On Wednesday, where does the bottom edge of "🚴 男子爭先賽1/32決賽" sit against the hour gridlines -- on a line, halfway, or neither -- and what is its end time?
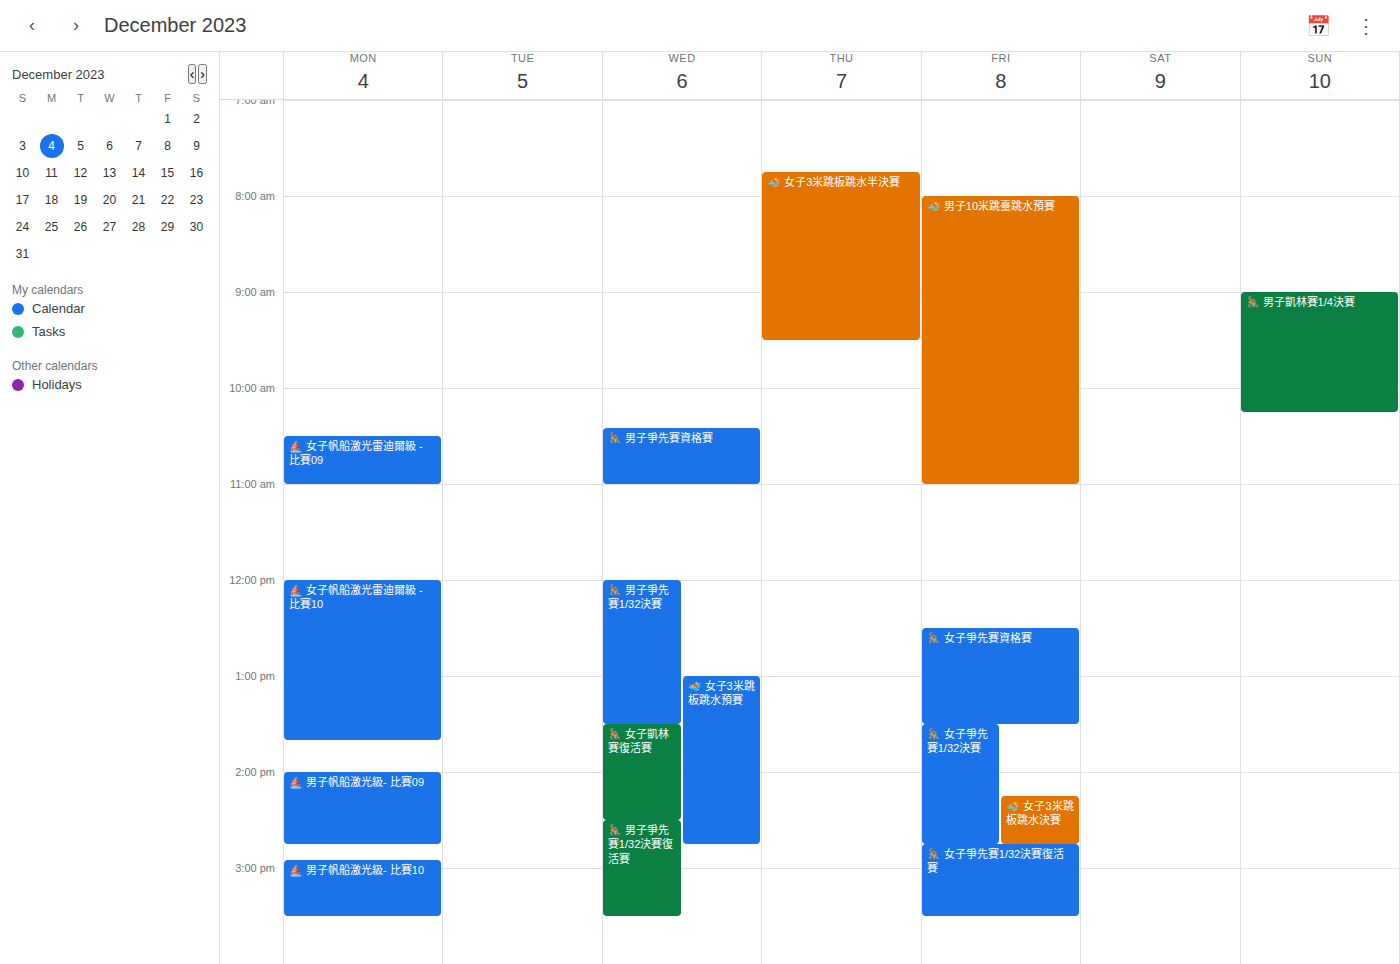
13:30 -- halfway between the 13:00 and 14:00 lines.